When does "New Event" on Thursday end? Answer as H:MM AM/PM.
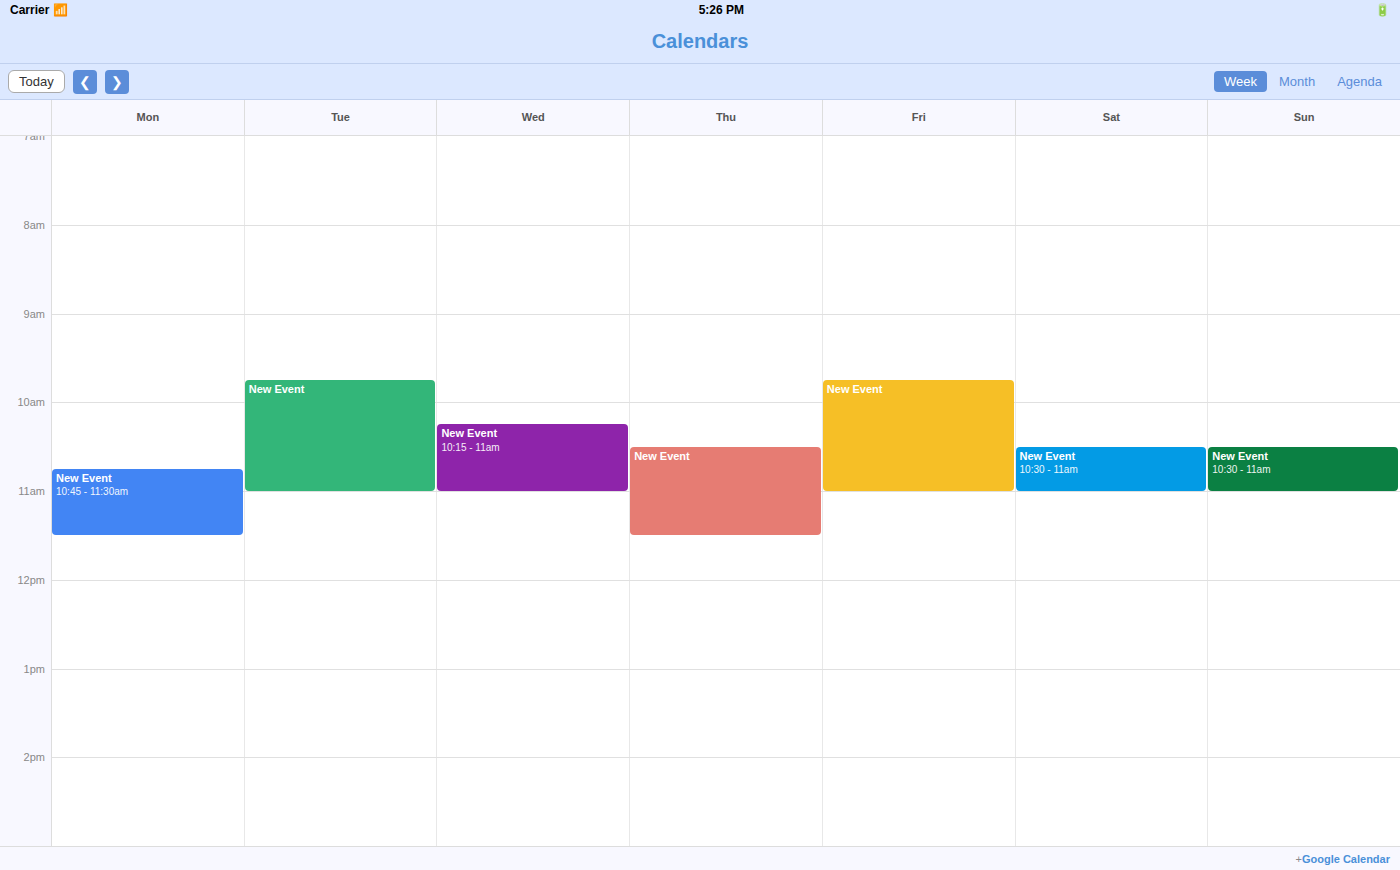
11:30 AM